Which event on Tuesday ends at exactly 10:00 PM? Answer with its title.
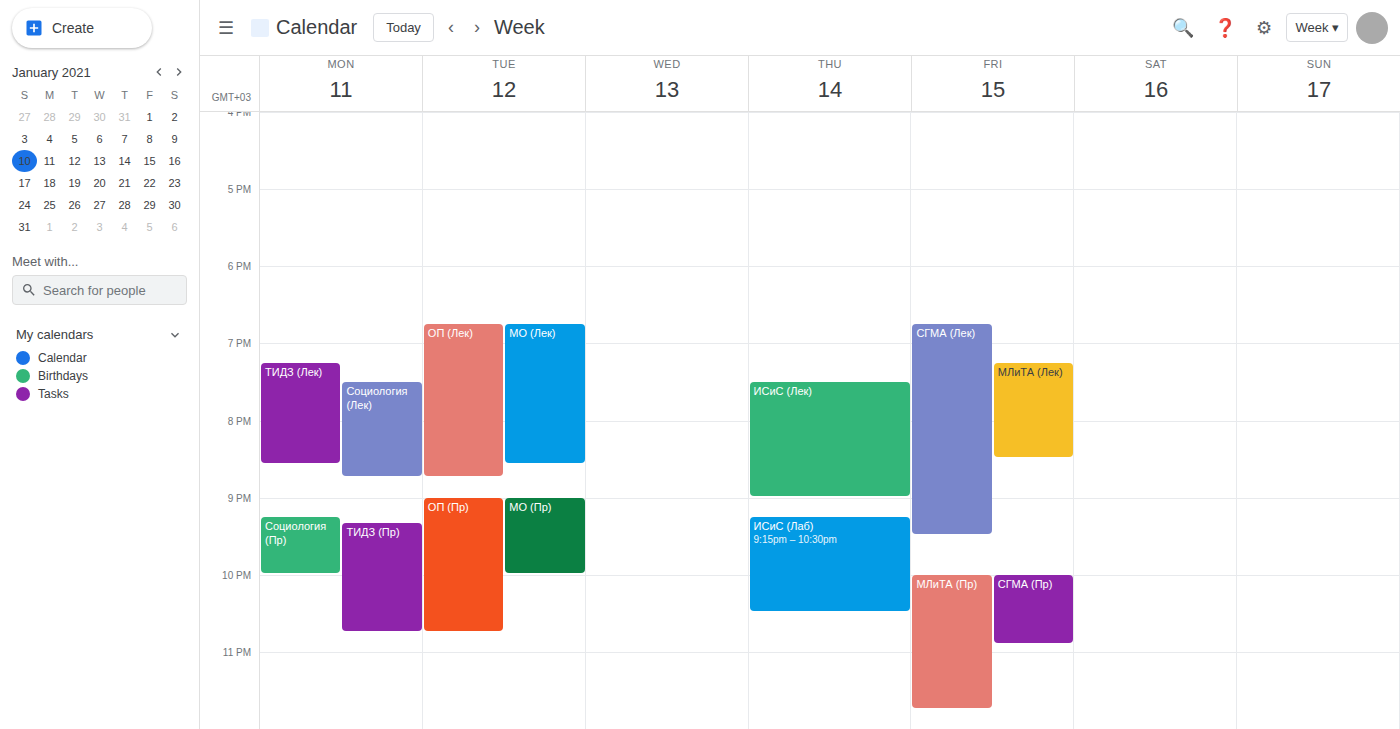
"МО (Пр)"